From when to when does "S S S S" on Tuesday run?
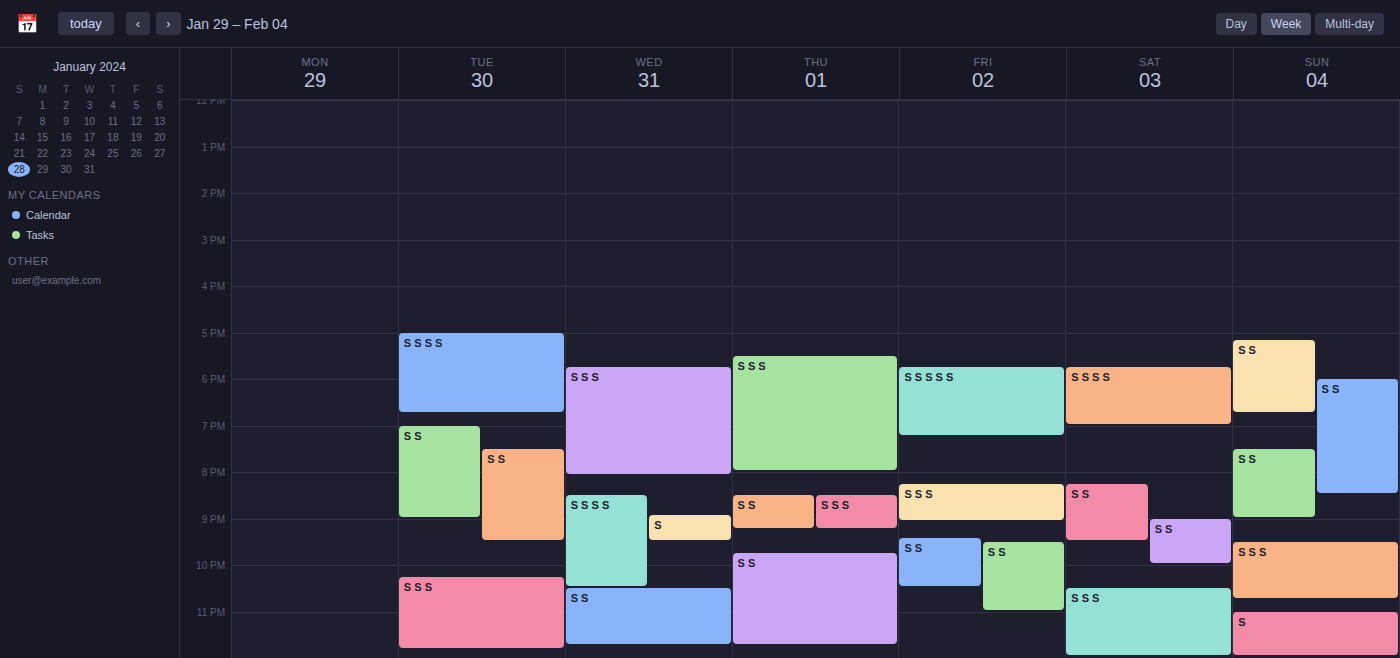
5:00 PM to 6:45 PM